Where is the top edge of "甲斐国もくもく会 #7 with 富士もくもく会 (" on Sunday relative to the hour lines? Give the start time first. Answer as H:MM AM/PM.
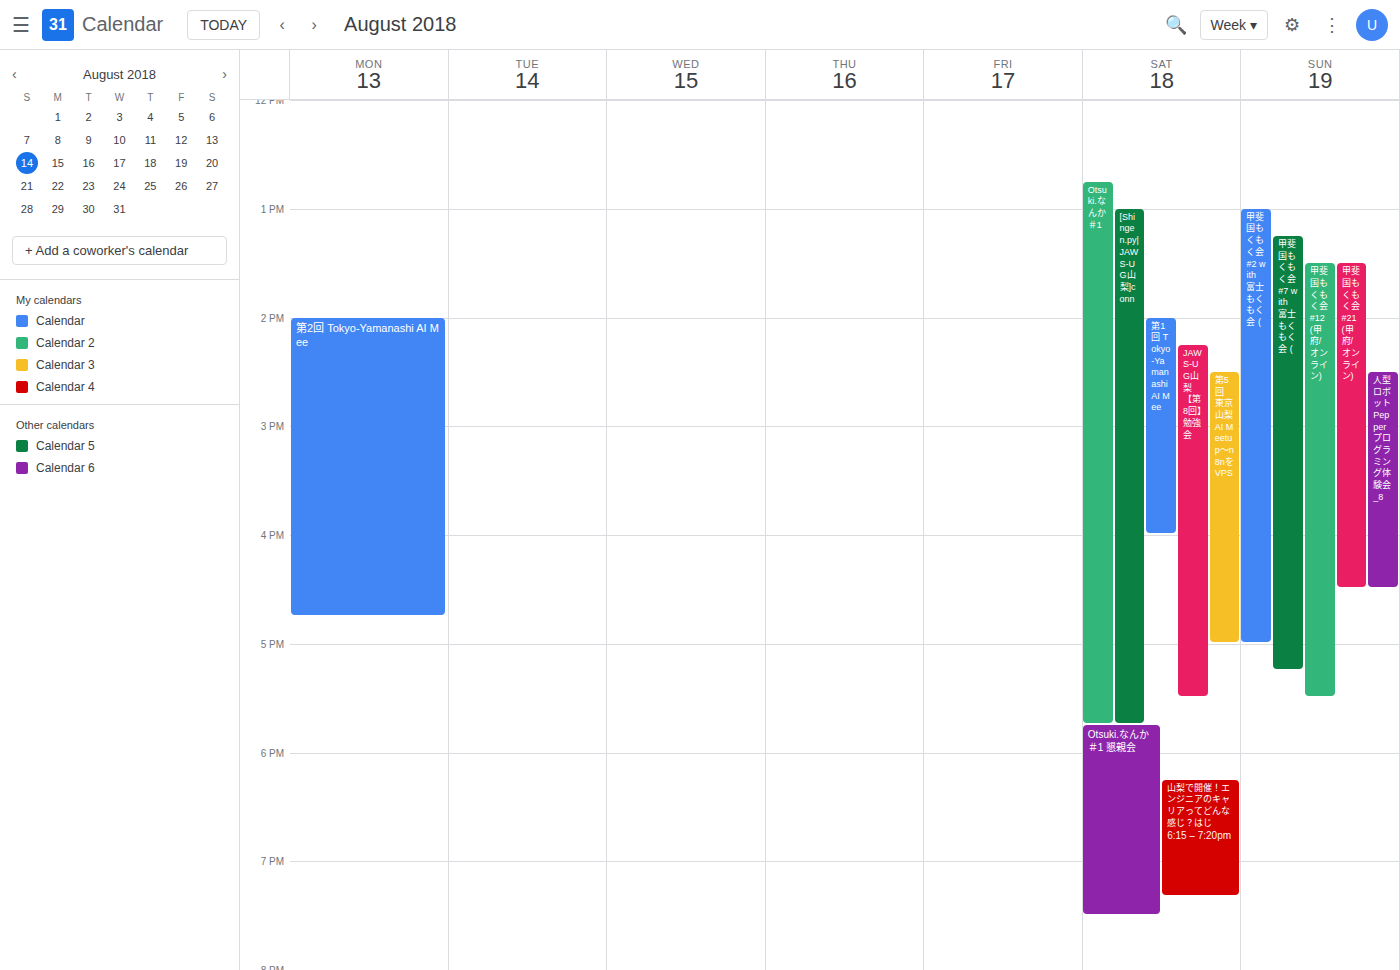
1:15 PM -- neither: a quarter of the way from the 1 PM line to the 2 PM line.